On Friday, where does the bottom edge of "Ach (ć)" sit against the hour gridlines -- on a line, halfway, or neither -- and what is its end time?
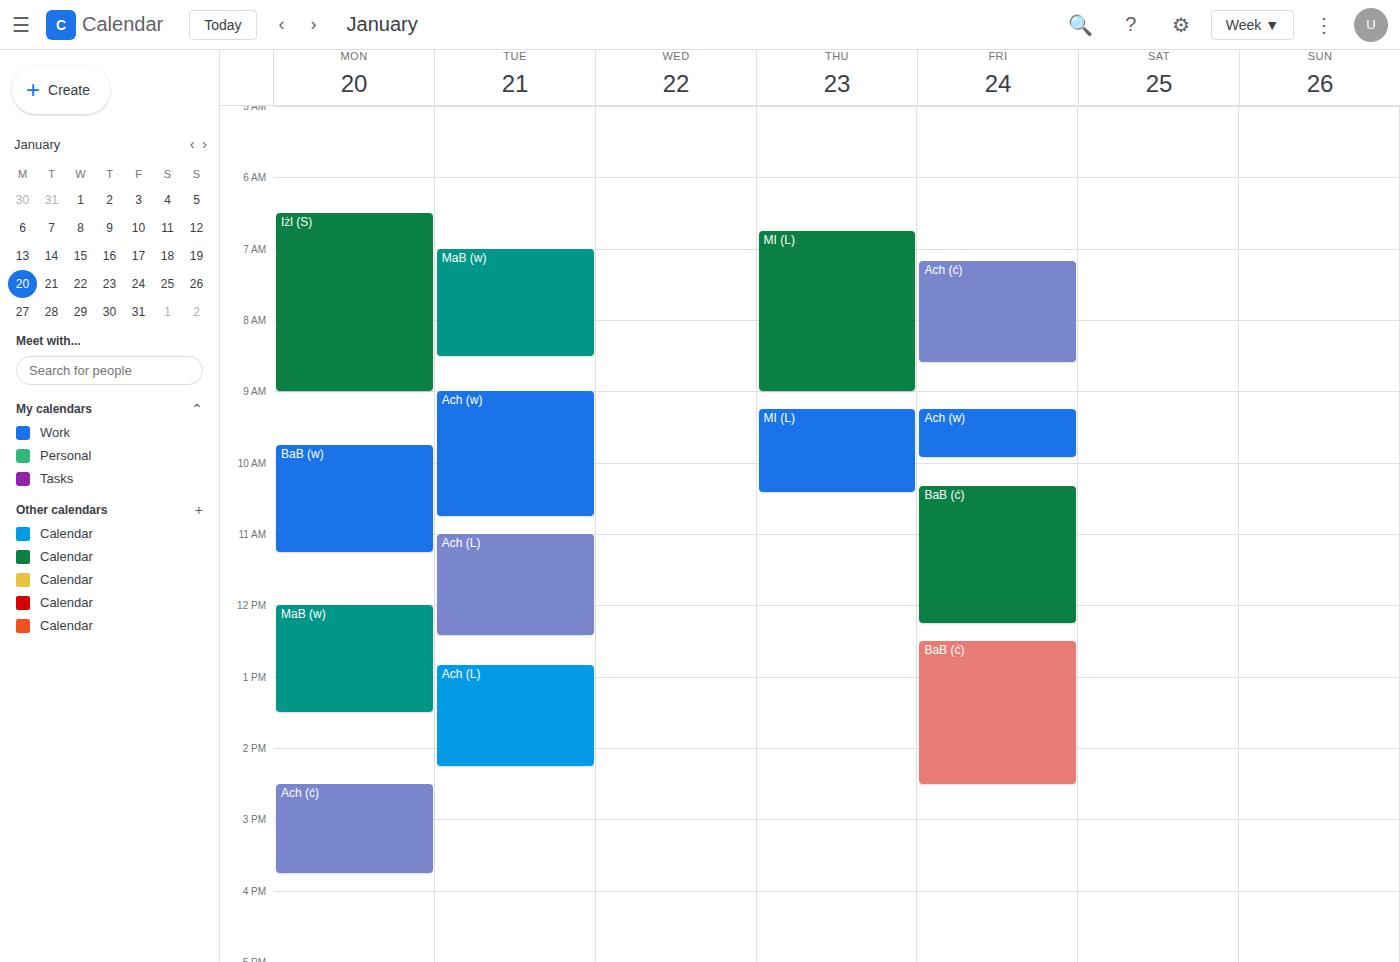
8:35 AM -- neither: 35 minutes below the 8 AM line and 25 minutes above the 9 AM line.